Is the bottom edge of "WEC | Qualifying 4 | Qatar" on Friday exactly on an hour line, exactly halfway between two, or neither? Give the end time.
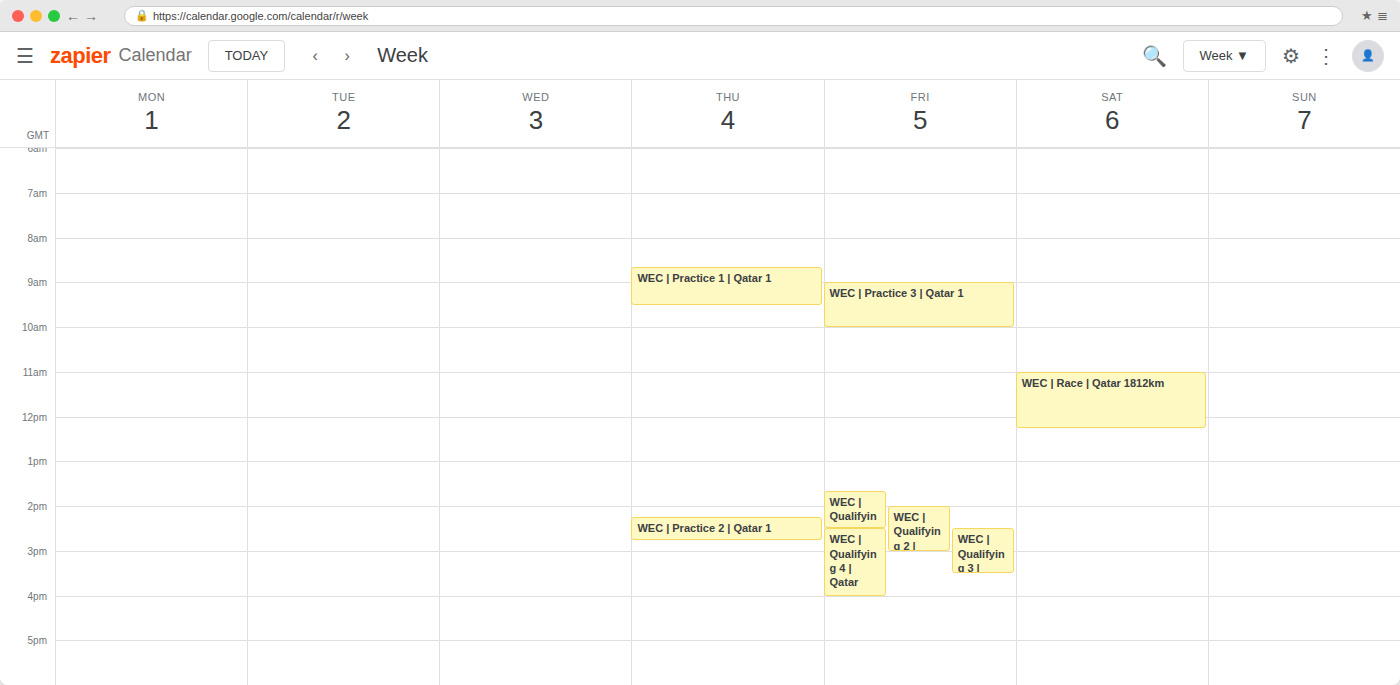
4:00 PM -- exactly on the 4 PM line.